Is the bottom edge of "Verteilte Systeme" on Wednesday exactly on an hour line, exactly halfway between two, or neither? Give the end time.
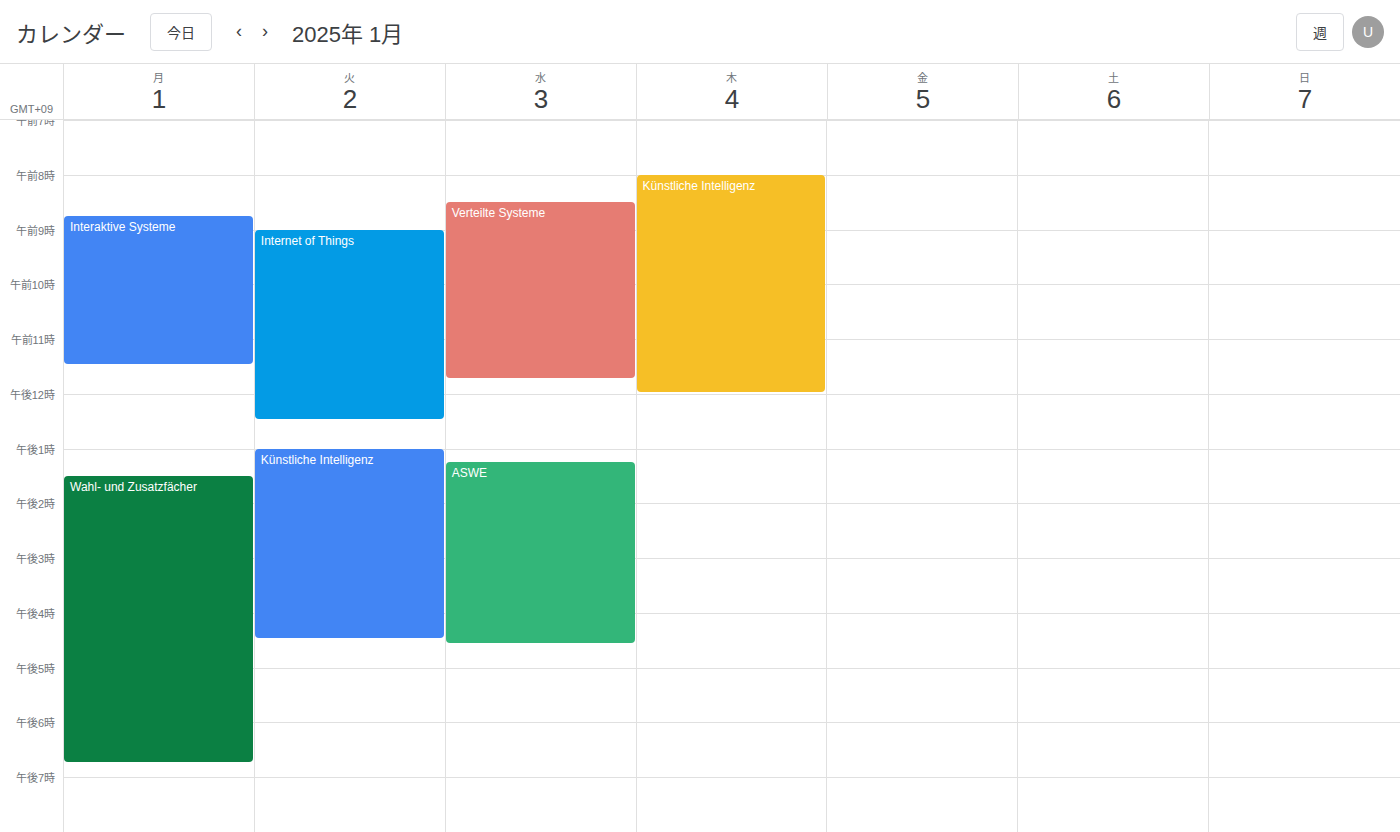
11:45 AM -- neither: three quarters of the way from the 11 AM line to the 12 PM line.